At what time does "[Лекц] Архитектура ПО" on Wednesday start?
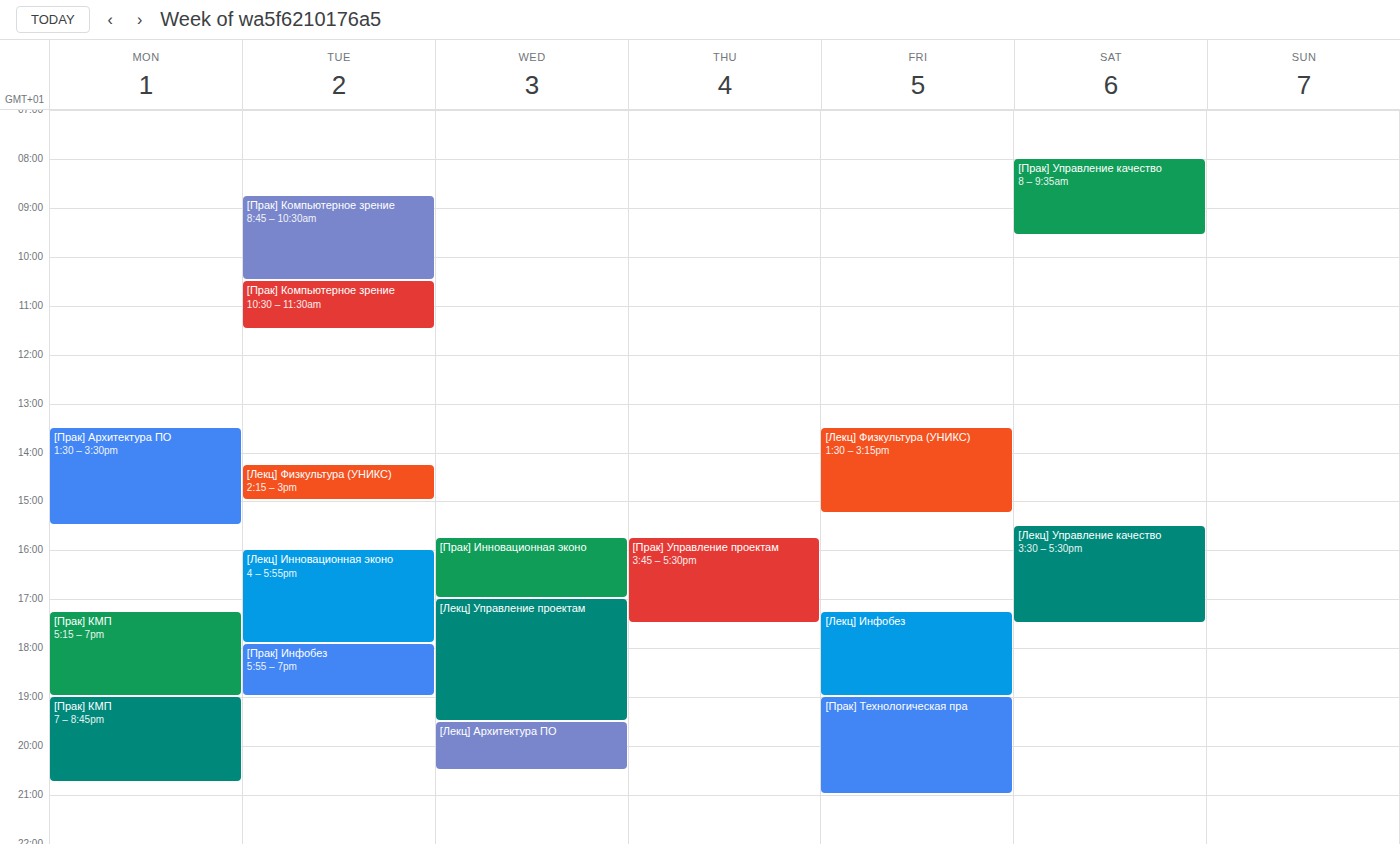
7:30 PM